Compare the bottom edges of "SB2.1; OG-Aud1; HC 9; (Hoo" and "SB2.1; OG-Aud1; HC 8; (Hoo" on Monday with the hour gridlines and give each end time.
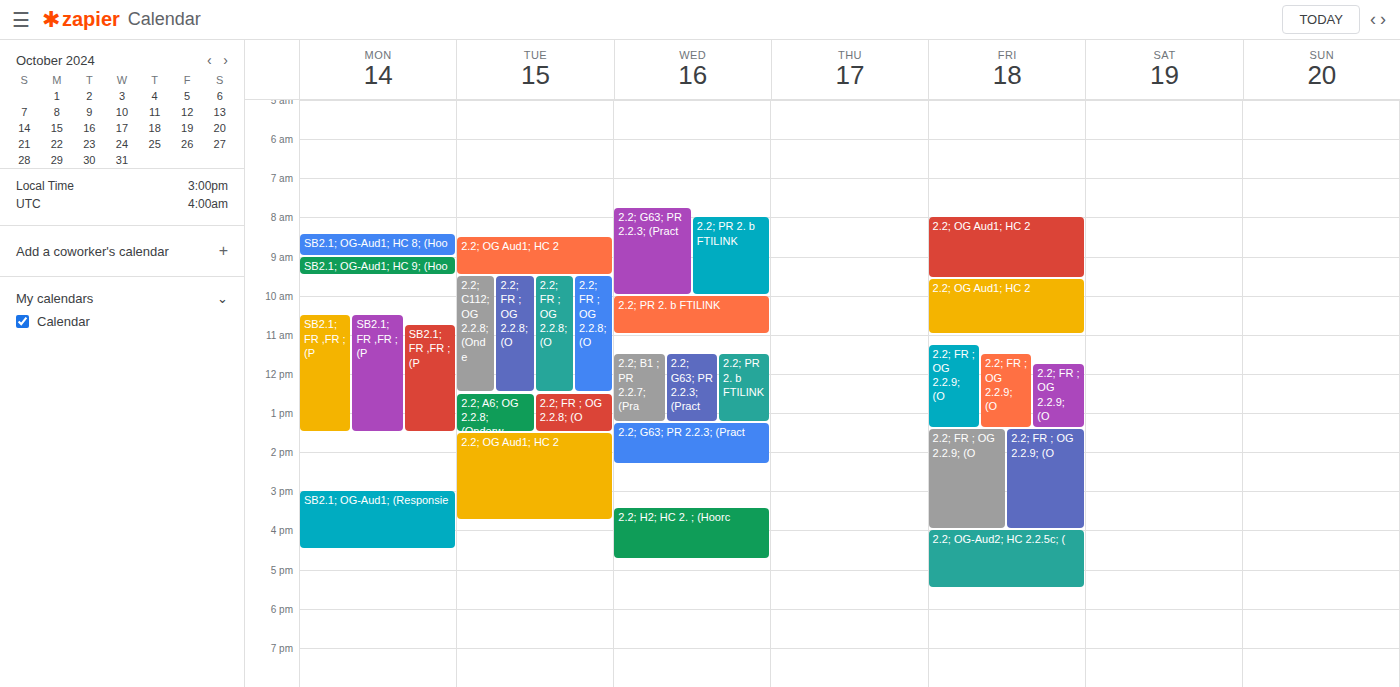
"SB2.1; OG-Aud1; HC 9; (Hoo": 9:30 AM, halfway between the 9 AM and 10 AM lines. "SB2.1; OG-Aud1; HC 8; (Hoo": 9:00 AM, exactly on the 9 AM line.